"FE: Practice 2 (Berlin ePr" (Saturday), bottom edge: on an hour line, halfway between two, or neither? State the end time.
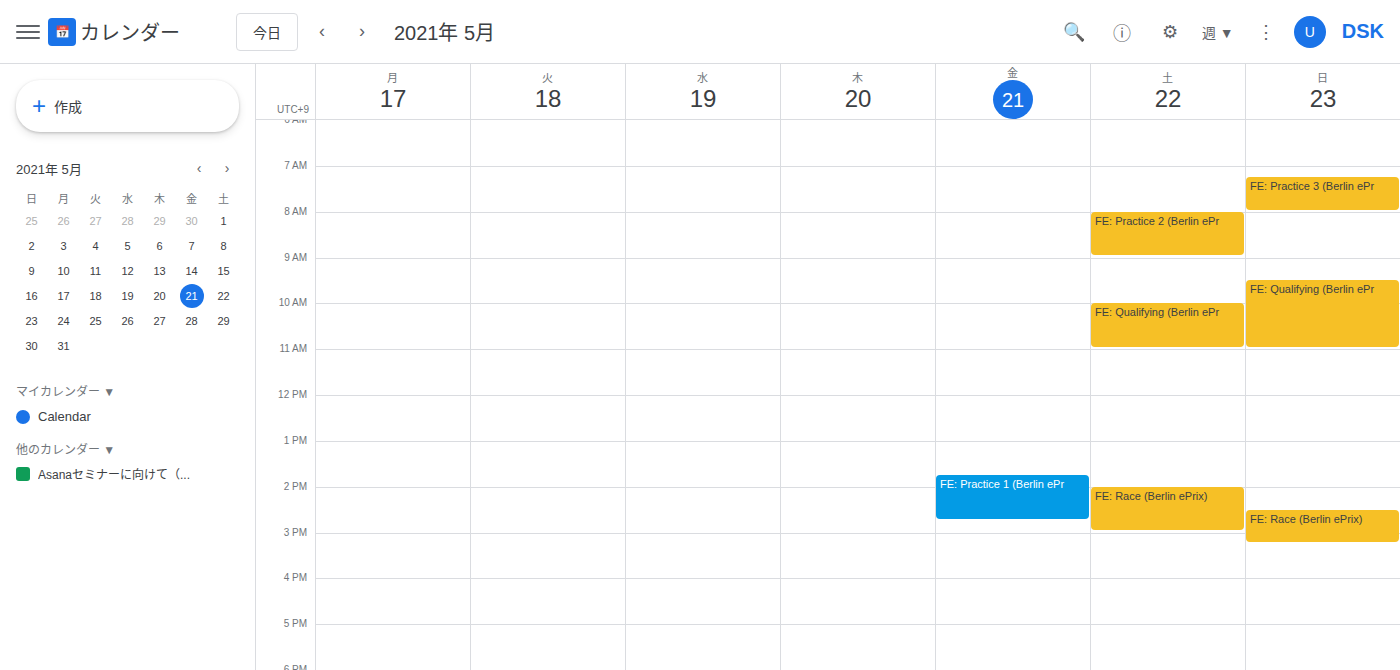
9:00 AM -- exactly on the 9 AM line.